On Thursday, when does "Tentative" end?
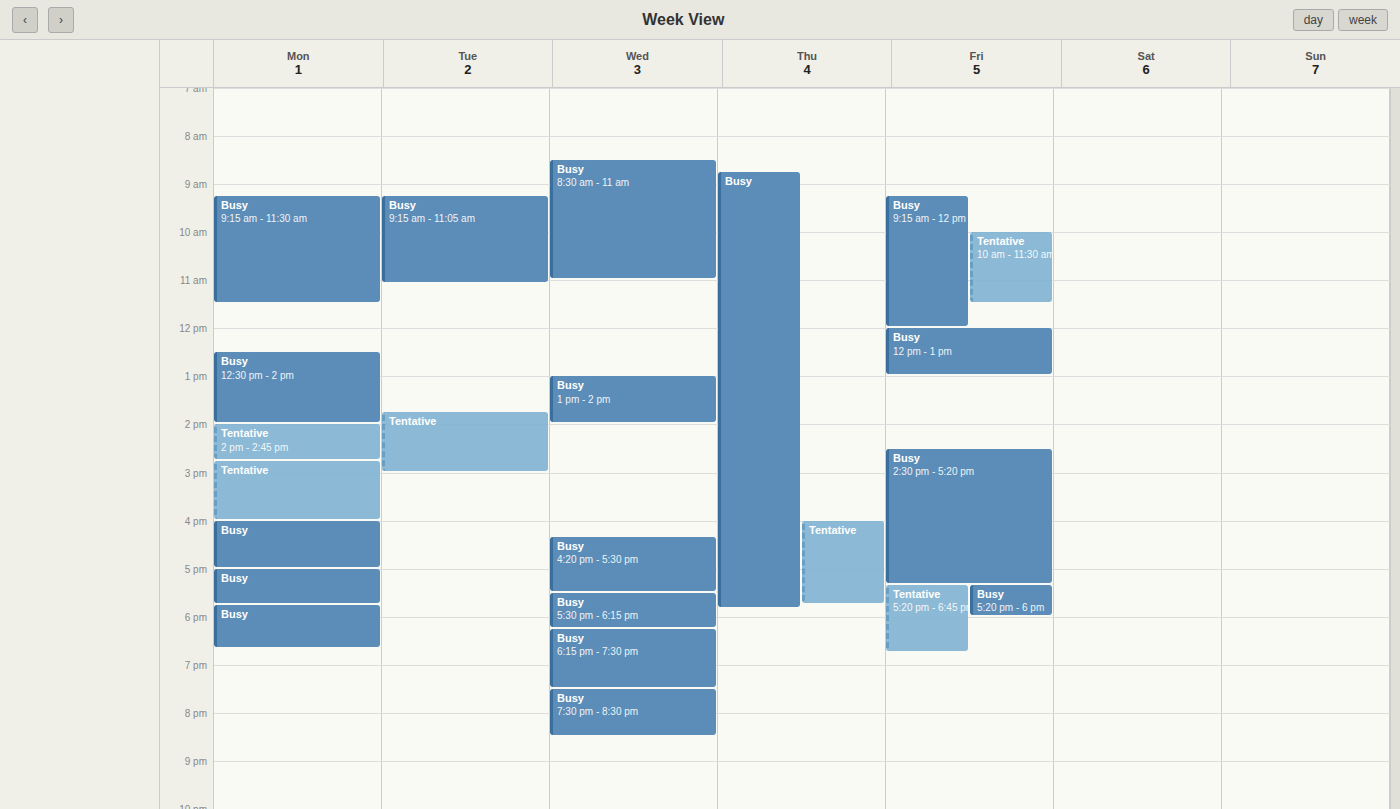
17:45